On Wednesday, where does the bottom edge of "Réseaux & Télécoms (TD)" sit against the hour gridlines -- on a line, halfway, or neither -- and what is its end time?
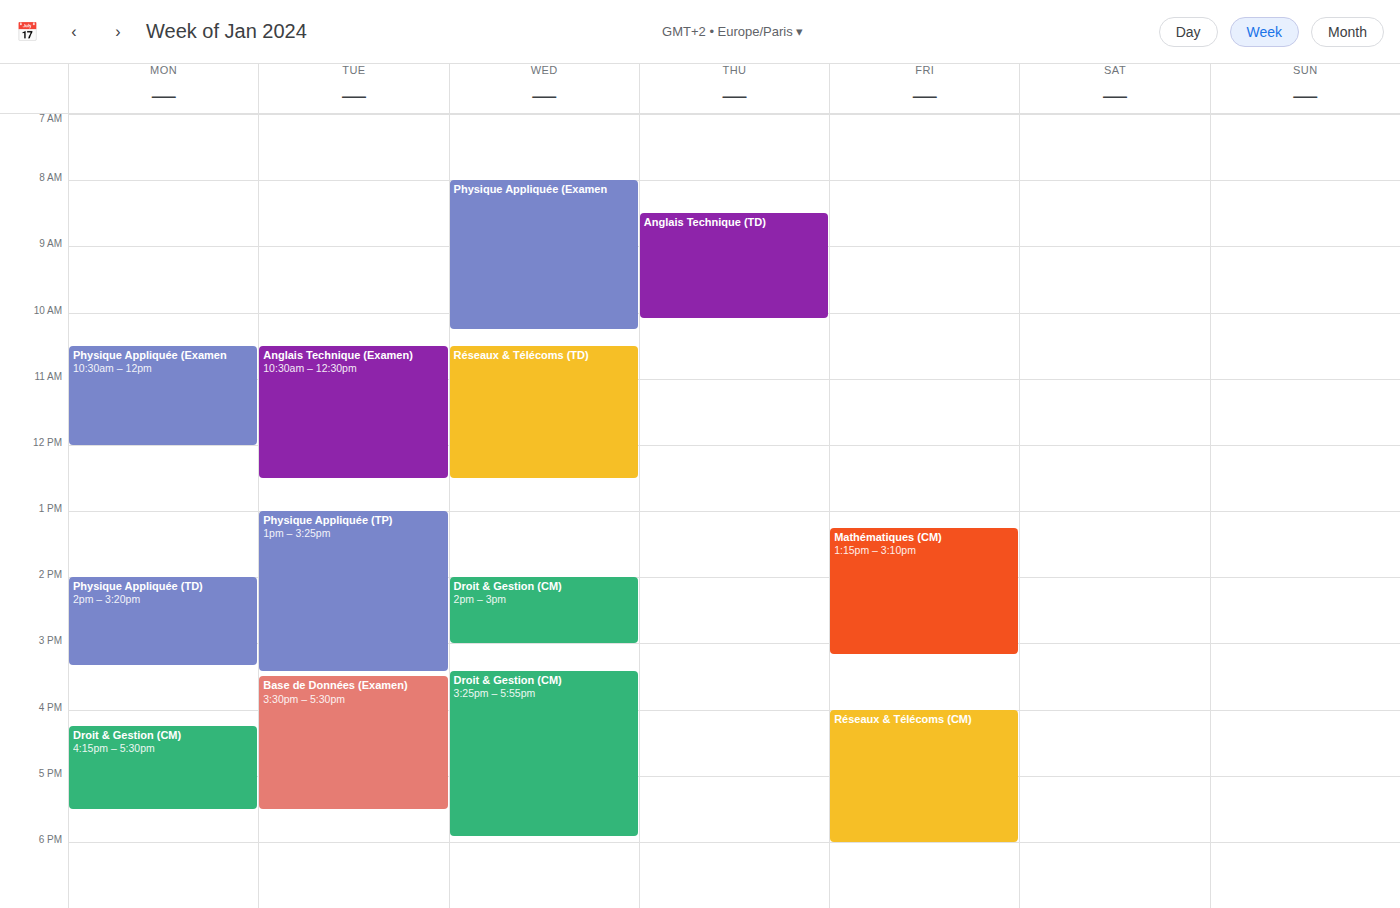
12:30 -- halfway between the 12:00 and 13:00 lines.